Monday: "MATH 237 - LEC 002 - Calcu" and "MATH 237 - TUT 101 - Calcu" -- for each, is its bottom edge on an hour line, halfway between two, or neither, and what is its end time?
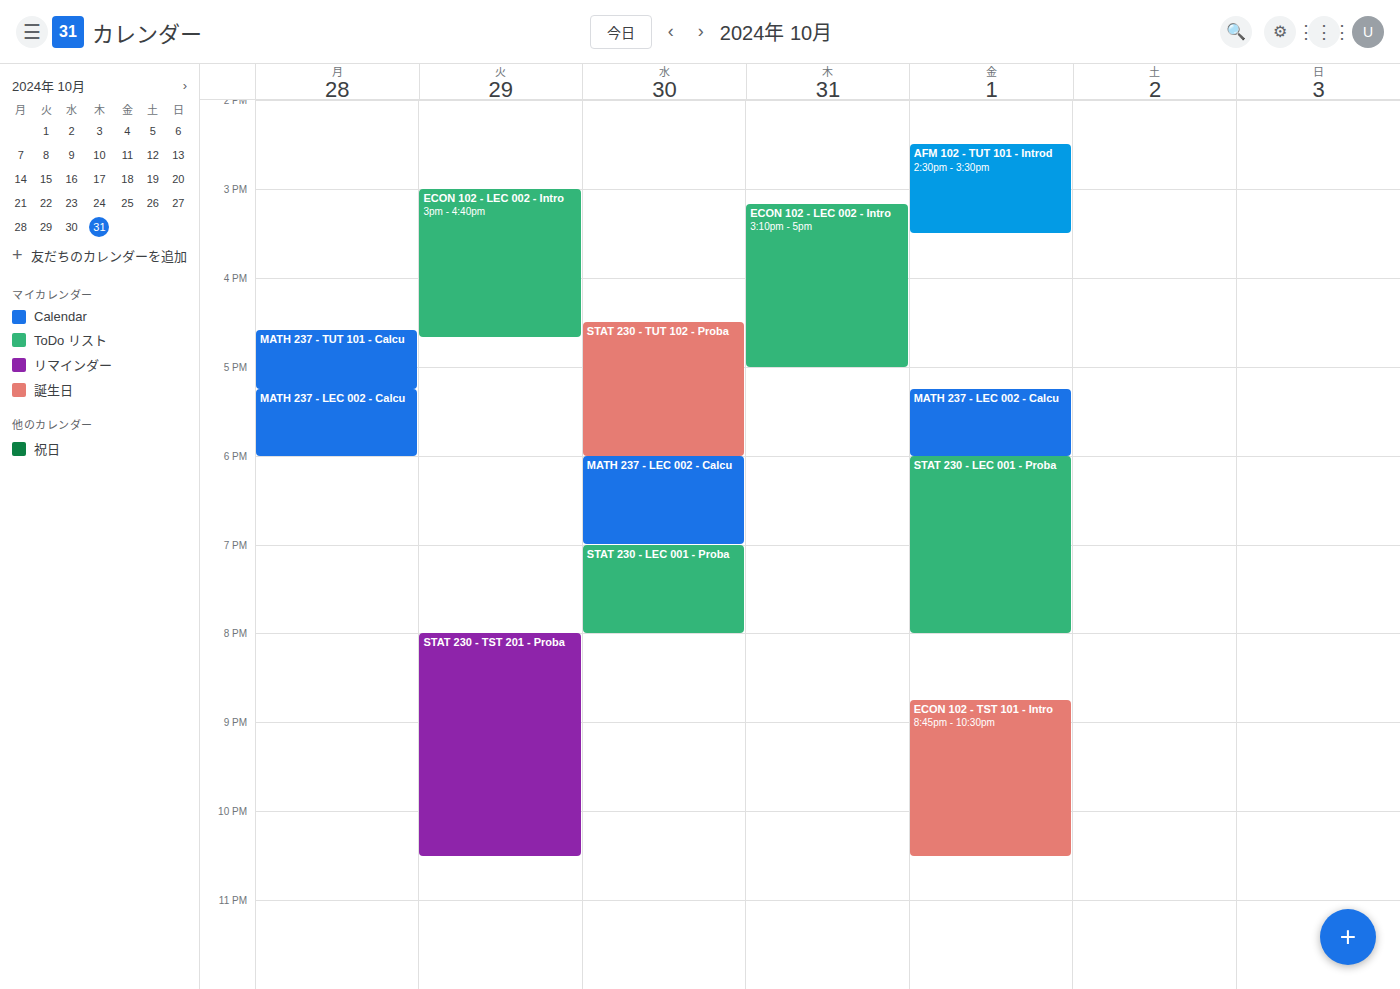
"MATH 237 - LEC 002 - Calcu": 6:00 PM, exactly on the 6 PM line. "MATH 237 - TUT 101 - Calcu": 5:15 PM, neither: a quarter of the way from the 5 PM line to the 6 PM line.